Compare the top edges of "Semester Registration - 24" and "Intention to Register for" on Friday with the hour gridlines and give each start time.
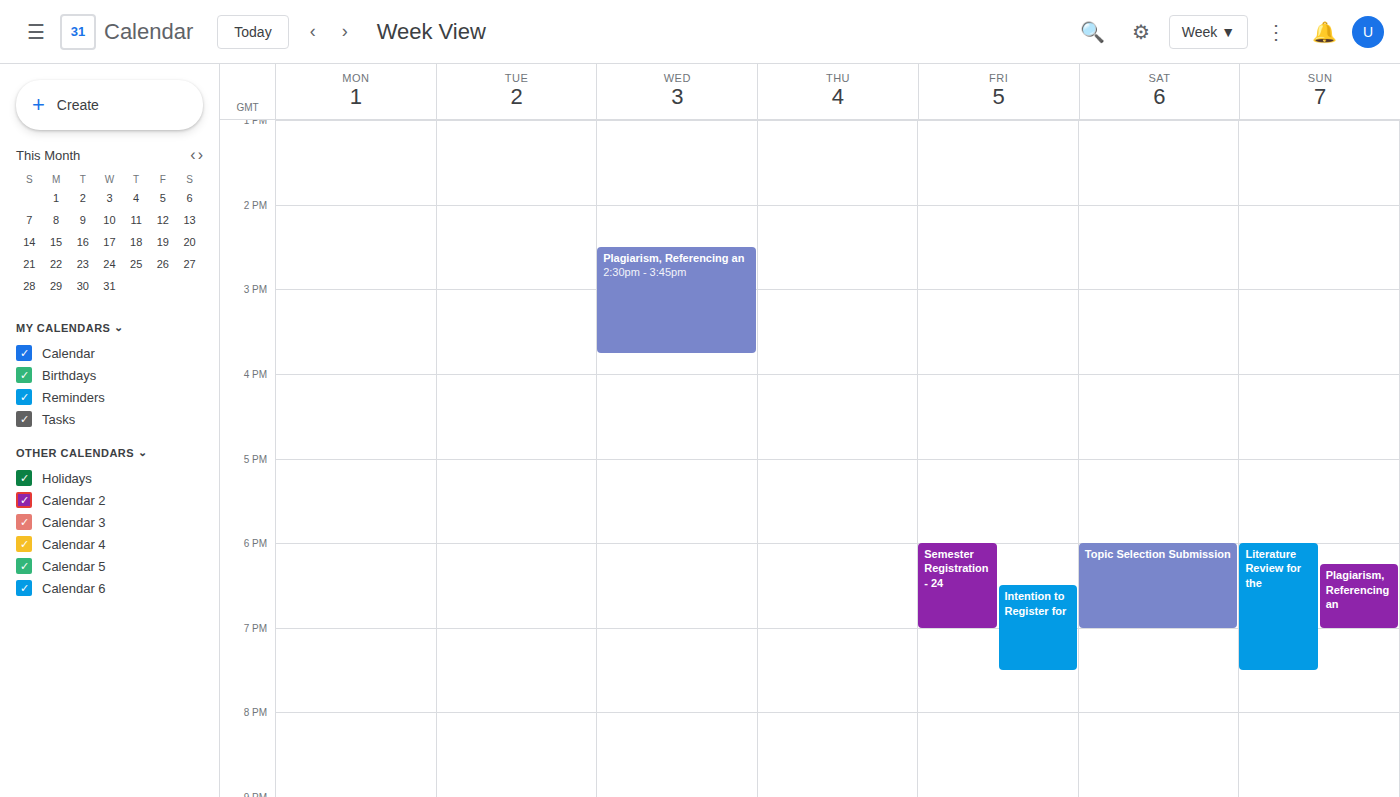
"Semester Registration - 24": 6:00 PM, exactly on the 6 PM line. "Intention to Register for": 6:30 PM, halfway between the 6 PM and 7 PM lines.